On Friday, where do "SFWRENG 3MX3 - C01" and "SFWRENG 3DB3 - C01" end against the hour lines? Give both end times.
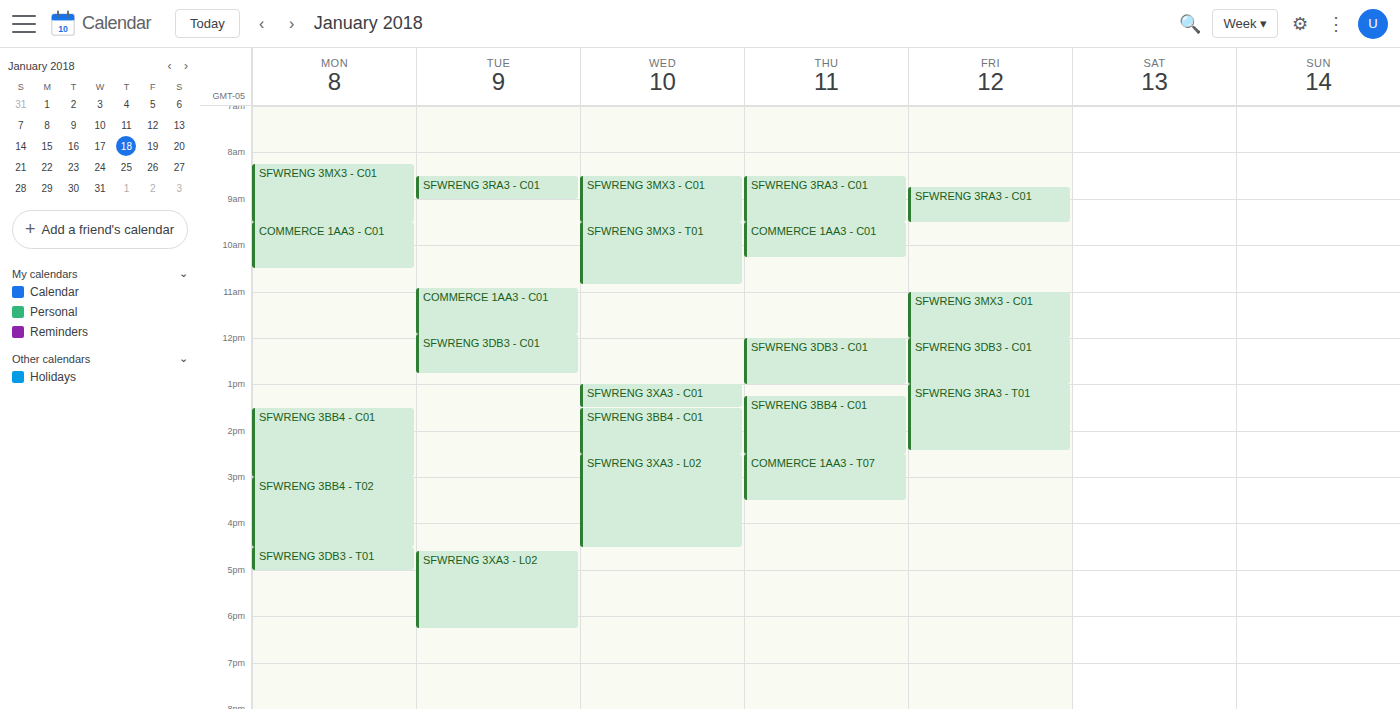
"SFWRENG 3MX3 - C01": 12:00 PM, exactly on the 12 PM line. "SFWRENG 3DB3 - C01": 1:00 PM, exactly on the 1 PM line.